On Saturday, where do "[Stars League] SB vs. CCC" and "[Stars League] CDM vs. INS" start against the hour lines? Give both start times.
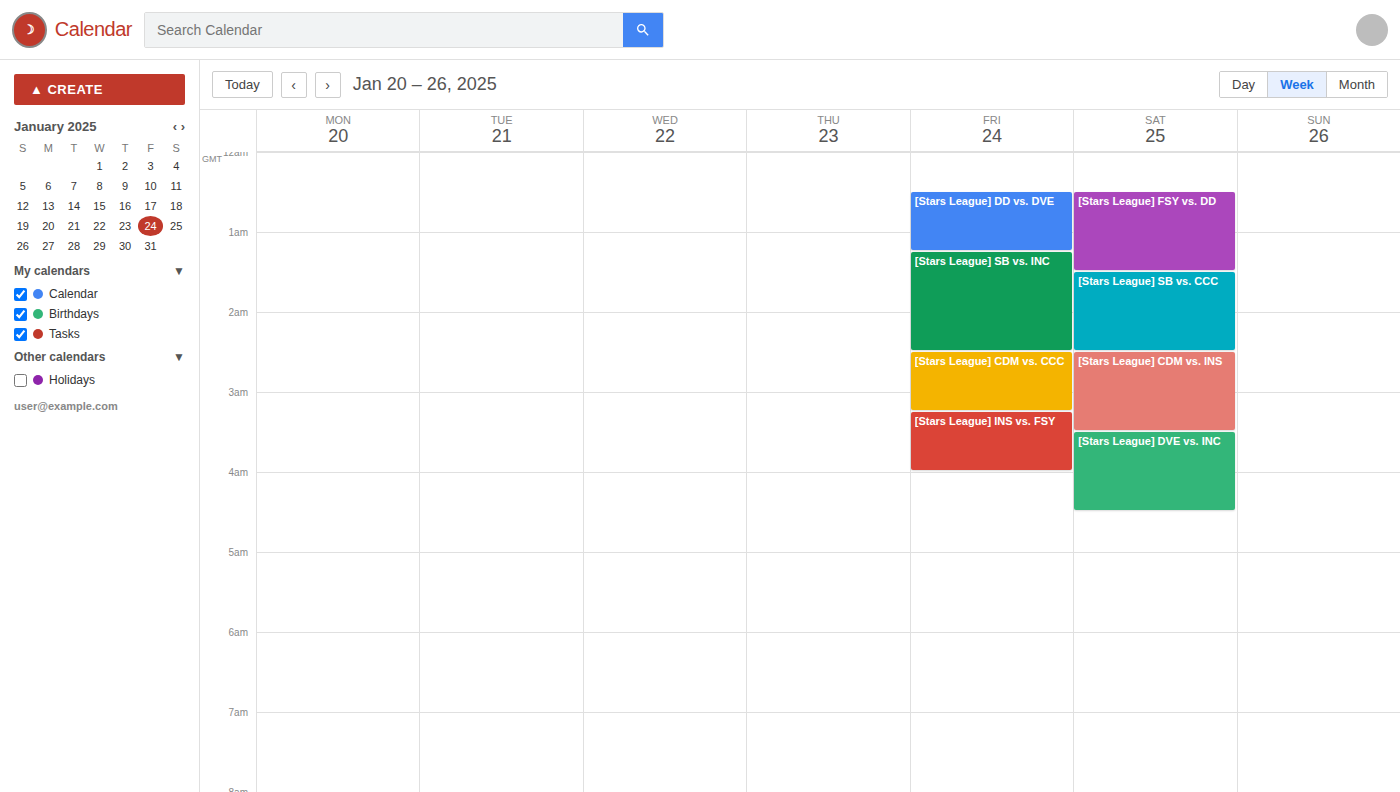
"[Stars League] SB vs. CCC": 01:30, halfway between the 01:00 and 02:00 lines. "[Stars League] CDM vs. INS": 02:30, halfway between the 02:00 and 03:00 lines.